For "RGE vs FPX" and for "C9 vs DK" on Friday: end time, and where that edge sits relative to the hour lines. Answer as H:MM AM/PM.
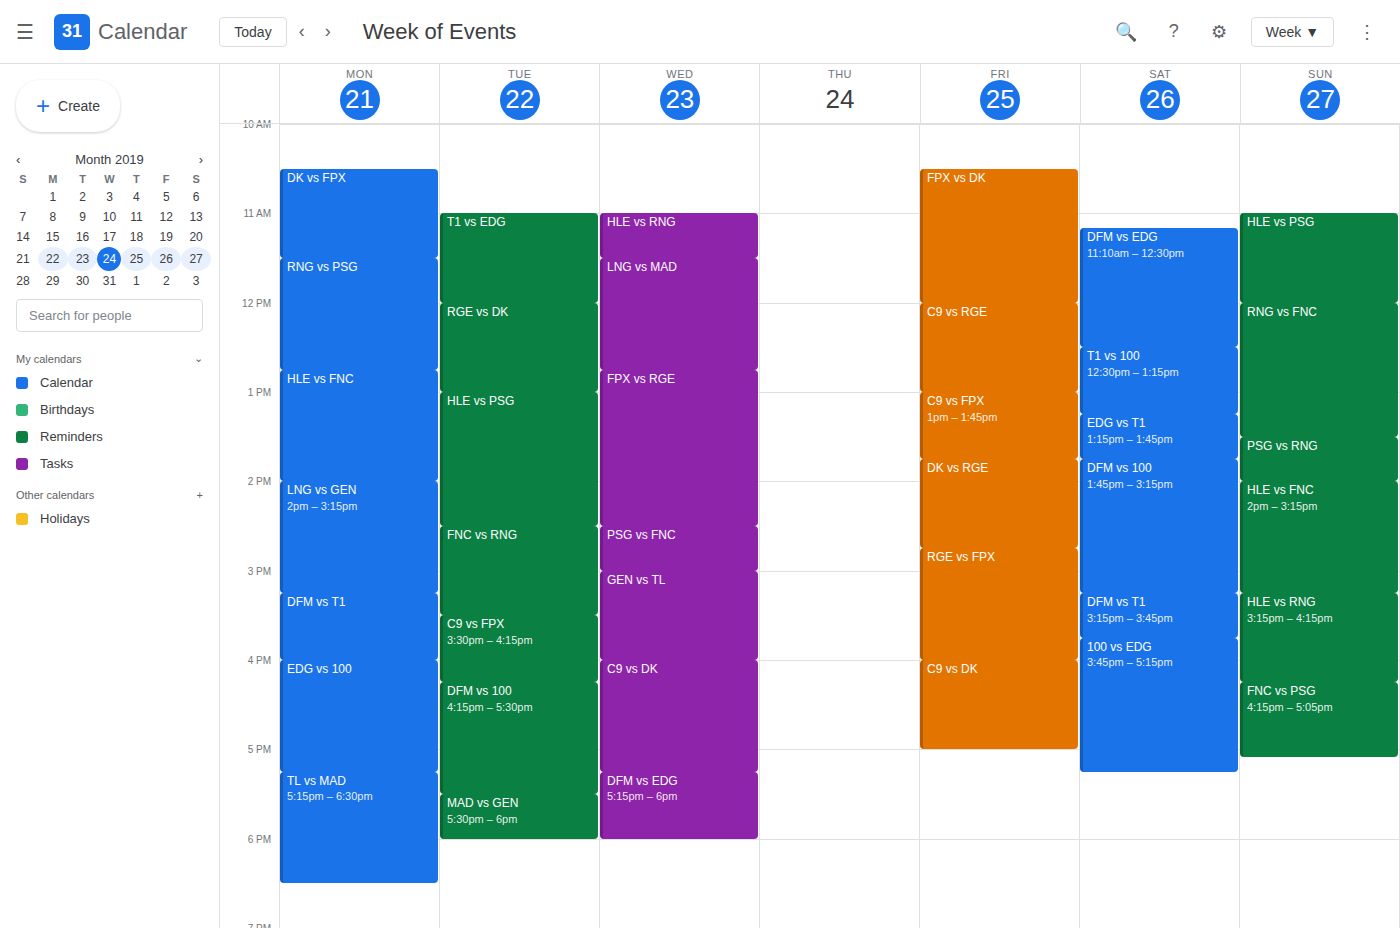
"RGE vs FPX": 4:00 PM, exactly on the 4 PM line. "C9 vs DK": 5:00 PM, exactly on the 5 PM line.